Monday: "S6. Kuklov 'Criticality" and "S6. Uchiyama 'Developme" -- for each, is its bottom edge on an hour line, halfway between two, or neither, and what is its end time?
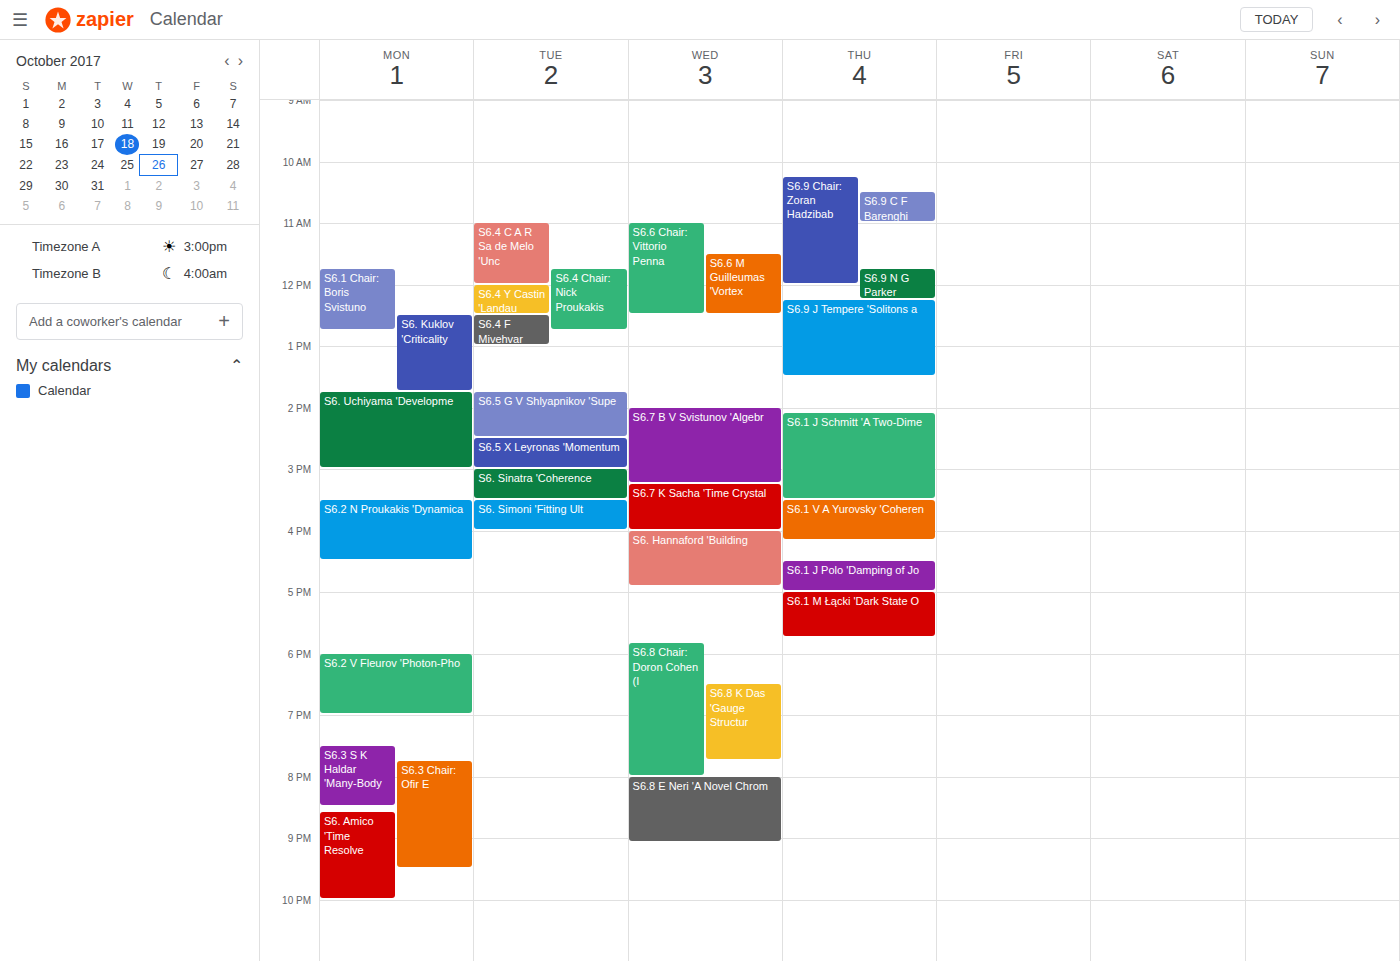
"S6. Kuklov 'Criticality": 1:45 PM, neither: three quarters of the way from the 1 PM line to the 2 PM line. "S6. Uchiyama 'Developme": 3:00 PM, exactly on the 3 PM line.